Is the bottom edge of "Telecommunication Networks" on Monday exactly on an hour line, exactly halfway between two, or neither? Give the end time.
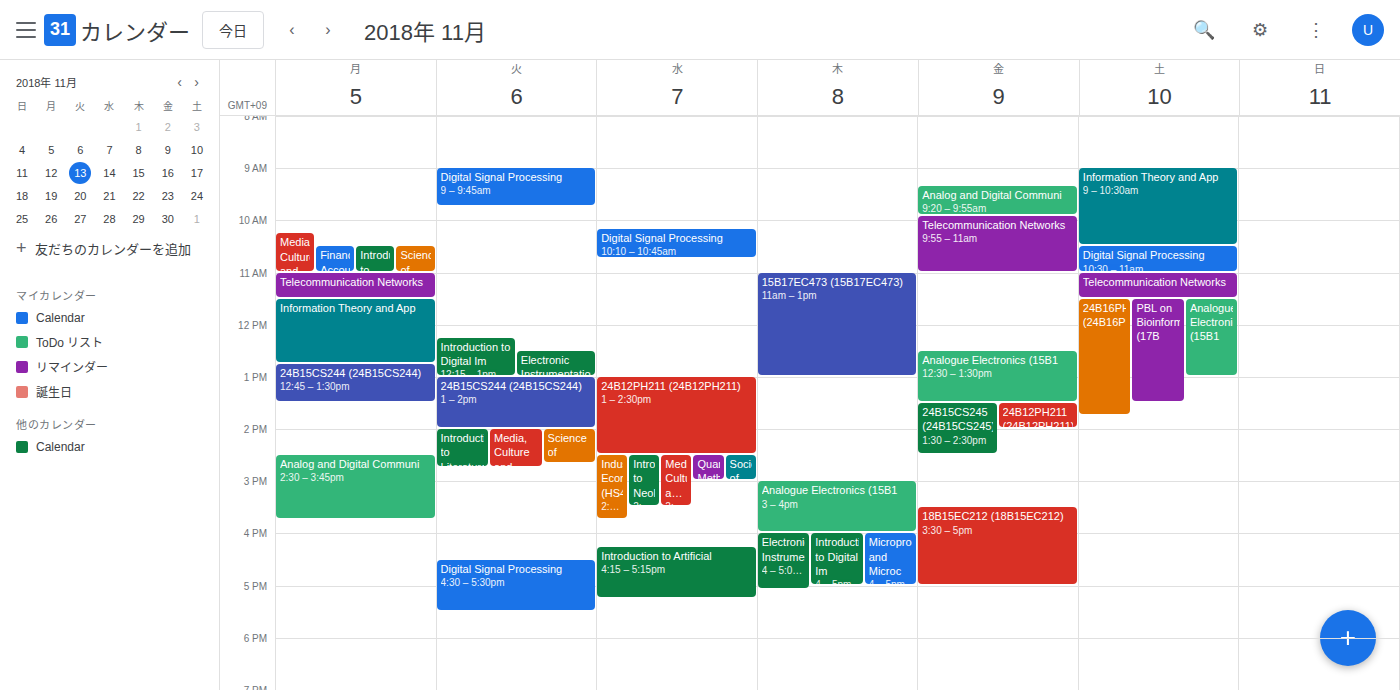
11:30 AM -- halfway between the 11 AM and 12 PM lines.